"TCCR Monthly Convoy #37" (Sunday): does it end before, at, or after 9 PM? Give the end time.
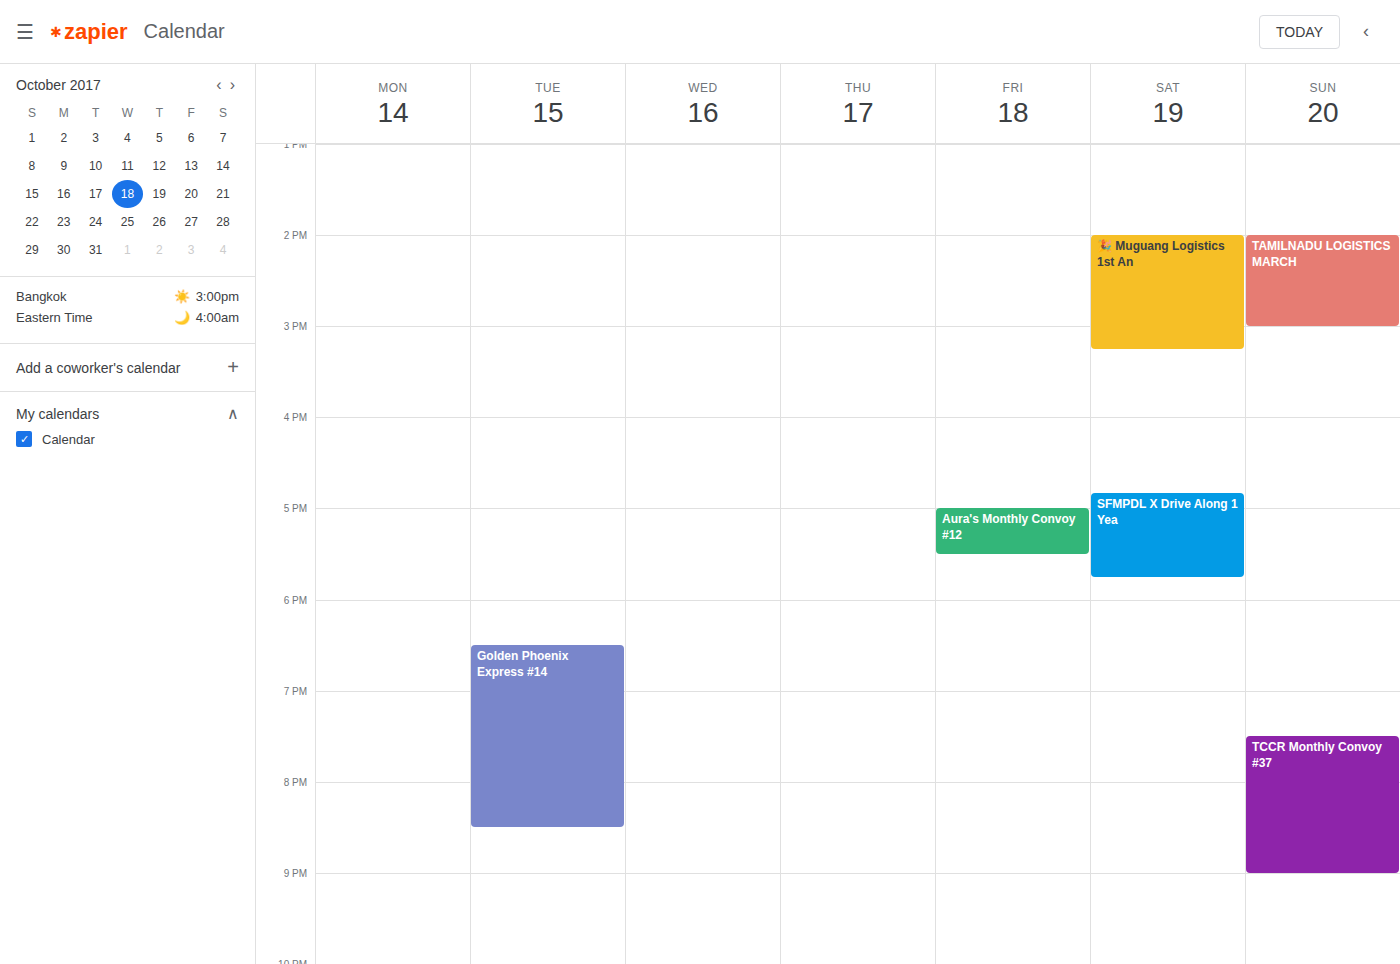
9:00 PM -- exactly at 9 PM, on the 9 PM line.